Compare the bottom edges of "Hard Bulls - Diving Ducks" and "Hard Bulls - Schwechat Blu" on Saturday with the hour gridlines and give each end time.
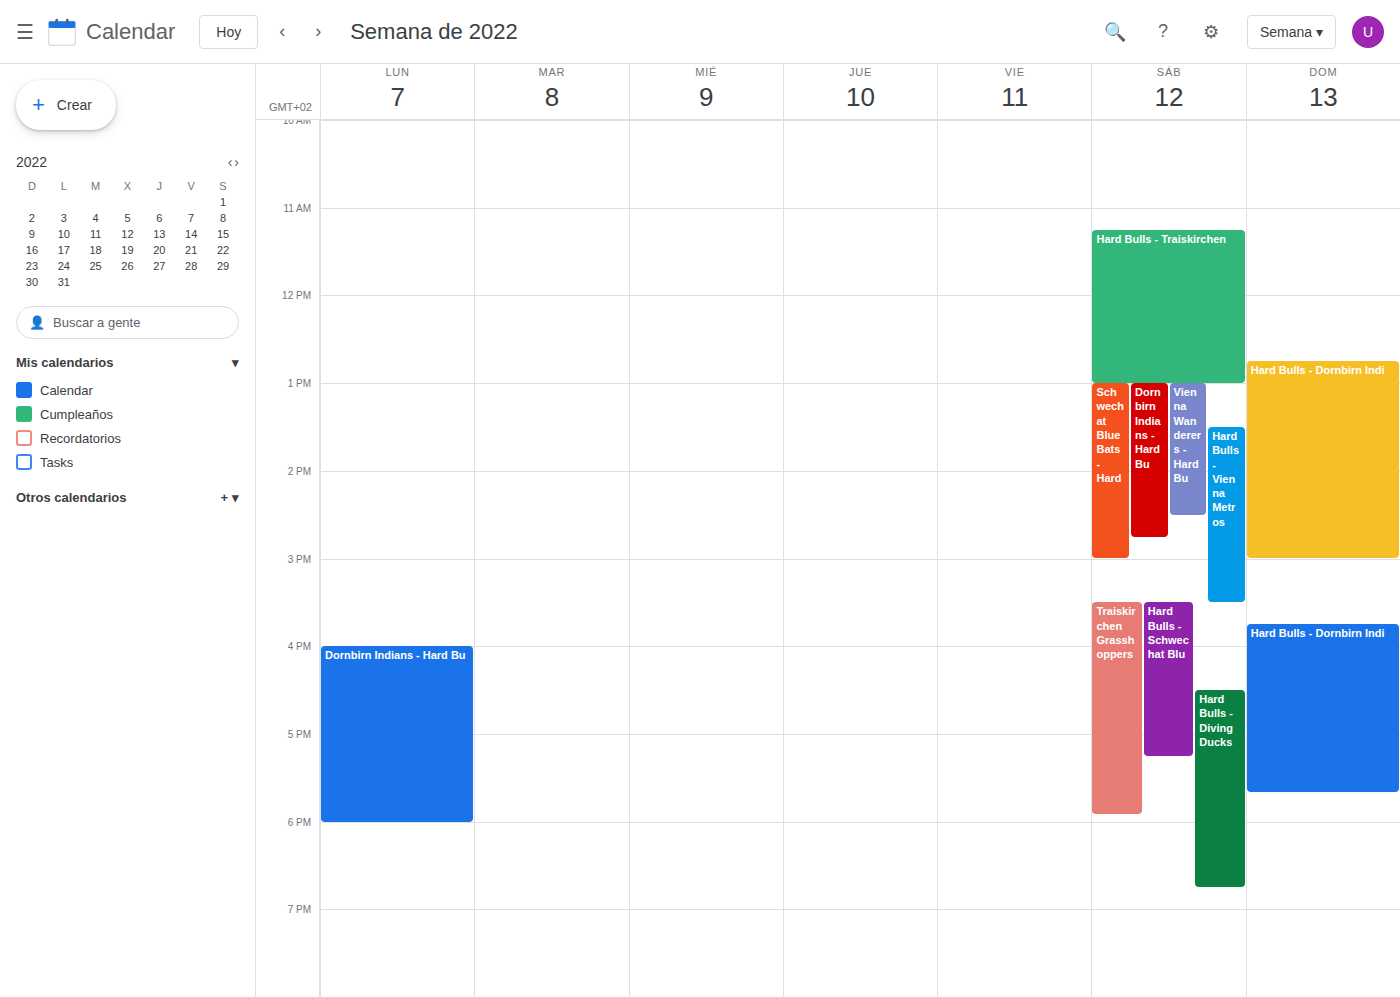
"Hard Bulls - Diving Ducks": 6:45 PM, neither: three quarters of the way from the 6 PM line to the 7 PM line. "Hard Bulls - Schwechat Blu": 5:15 PM, neither: a quarter of the way from the 5 PM line to the 6 PM line.